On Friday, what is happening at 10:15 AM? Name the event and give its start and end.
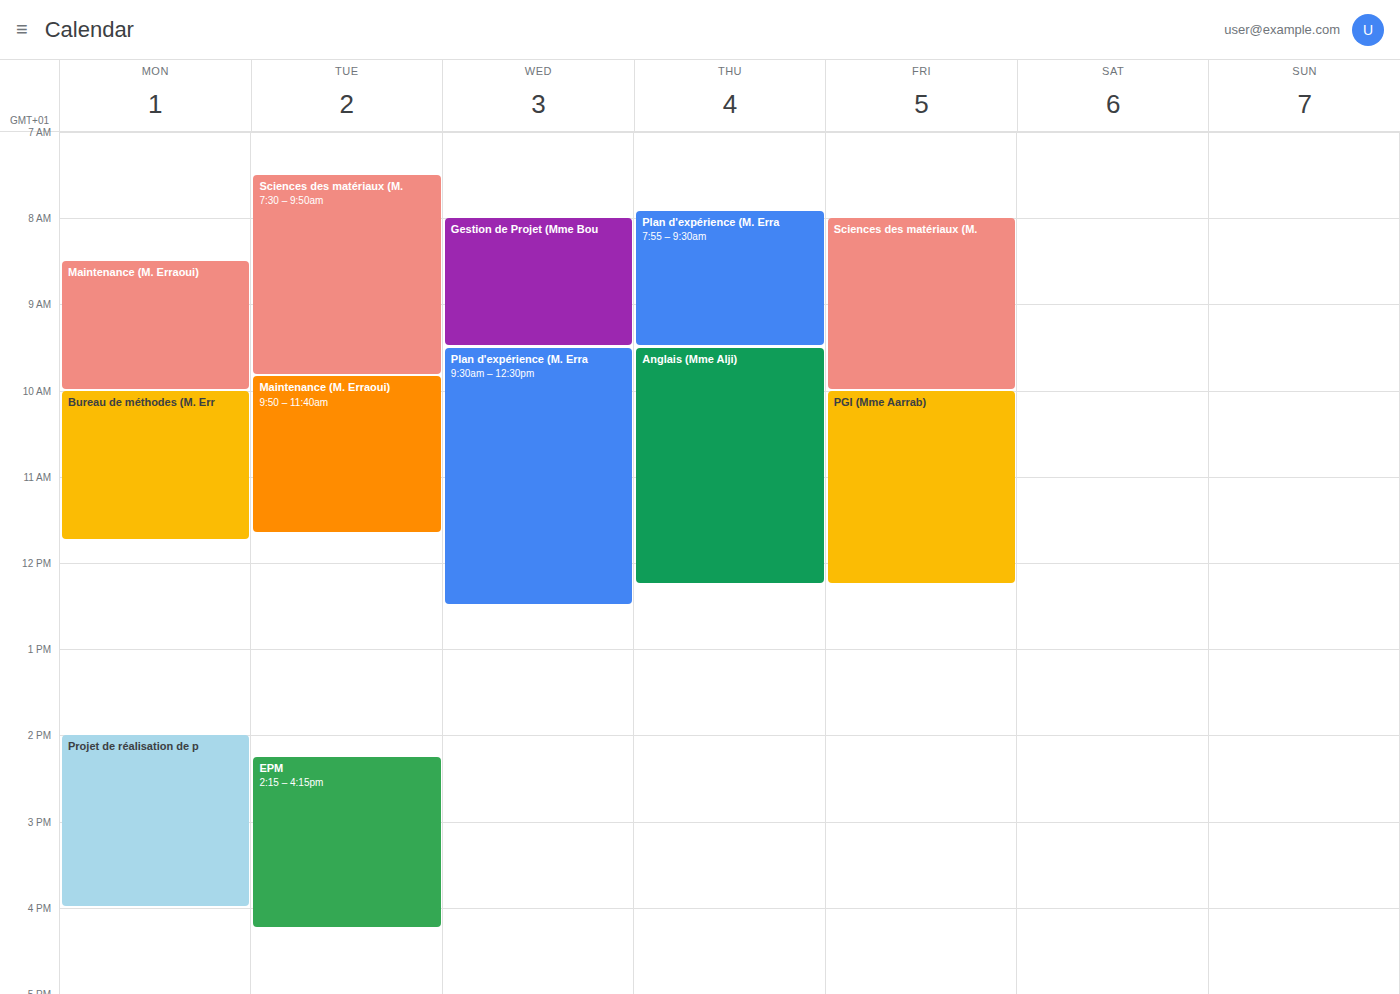
"PGI (Mme Aarrab)", 10:00 AM to 12:15 PM